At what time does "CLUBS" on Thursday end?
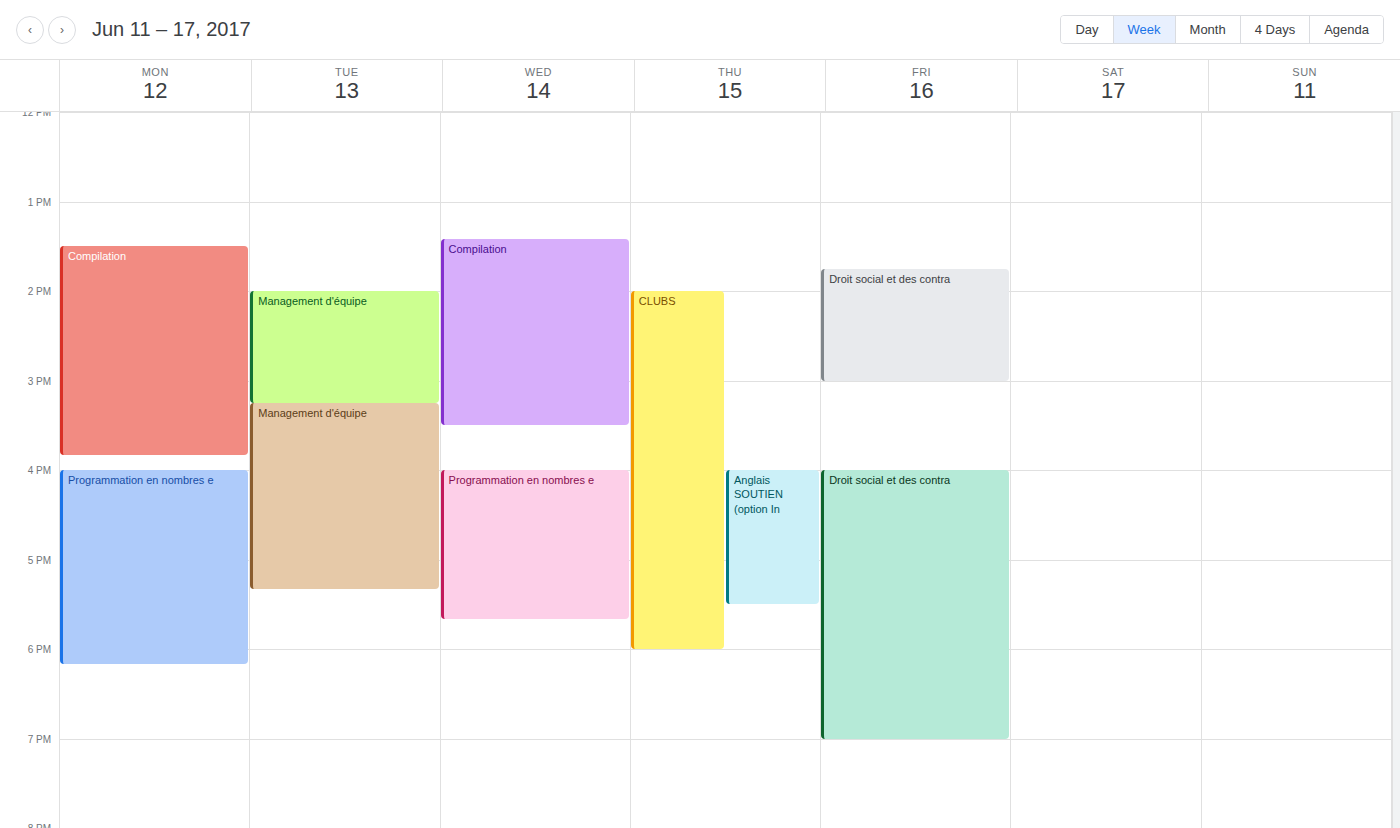
6:00 PM